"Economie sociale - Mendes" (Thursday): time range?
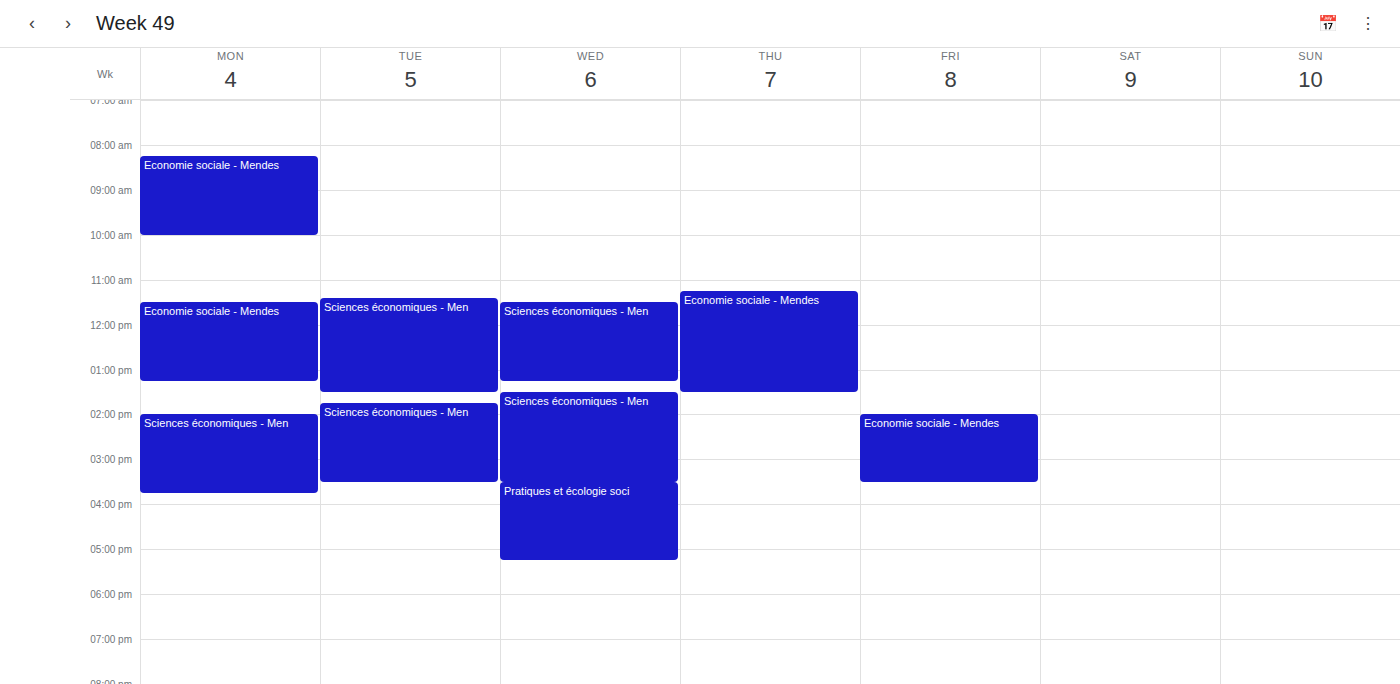
11:15 AM to 1:30 PM